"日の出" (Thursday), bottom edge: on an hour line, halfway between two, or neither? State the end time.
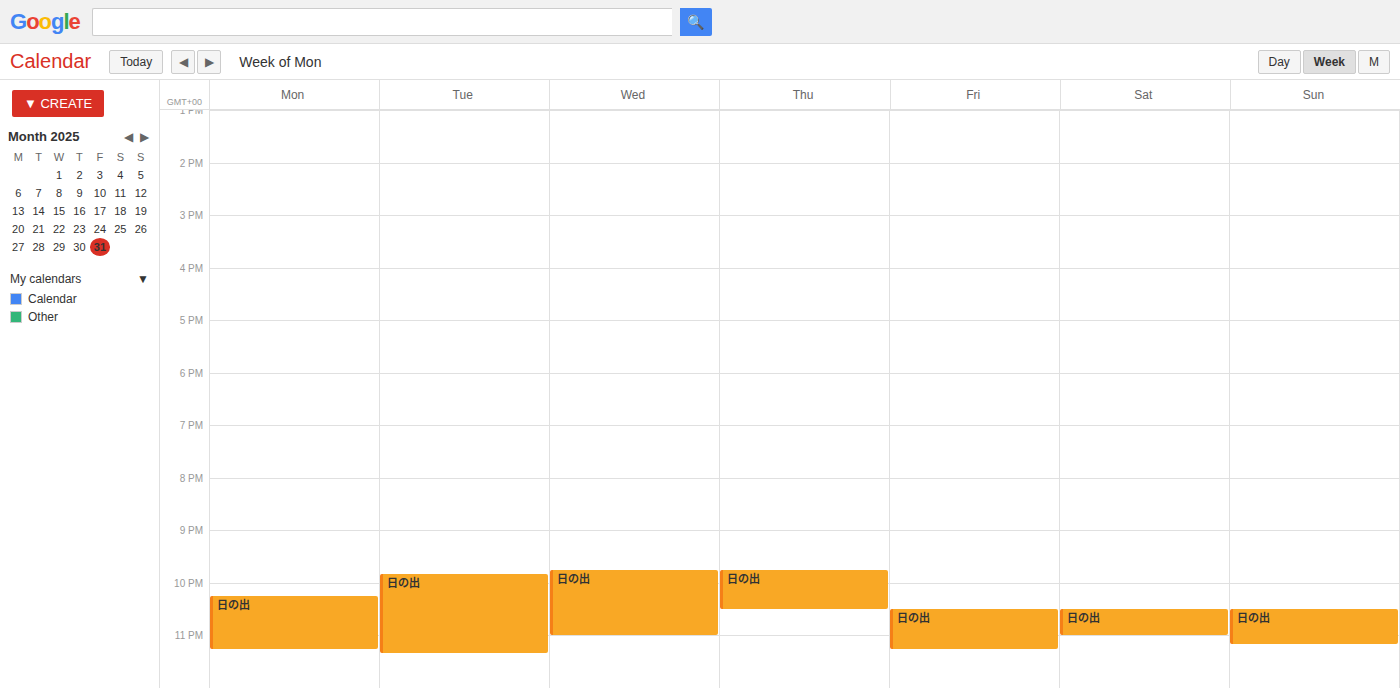
22:30 -- halfway between the 22:00 and 23:00 lines.